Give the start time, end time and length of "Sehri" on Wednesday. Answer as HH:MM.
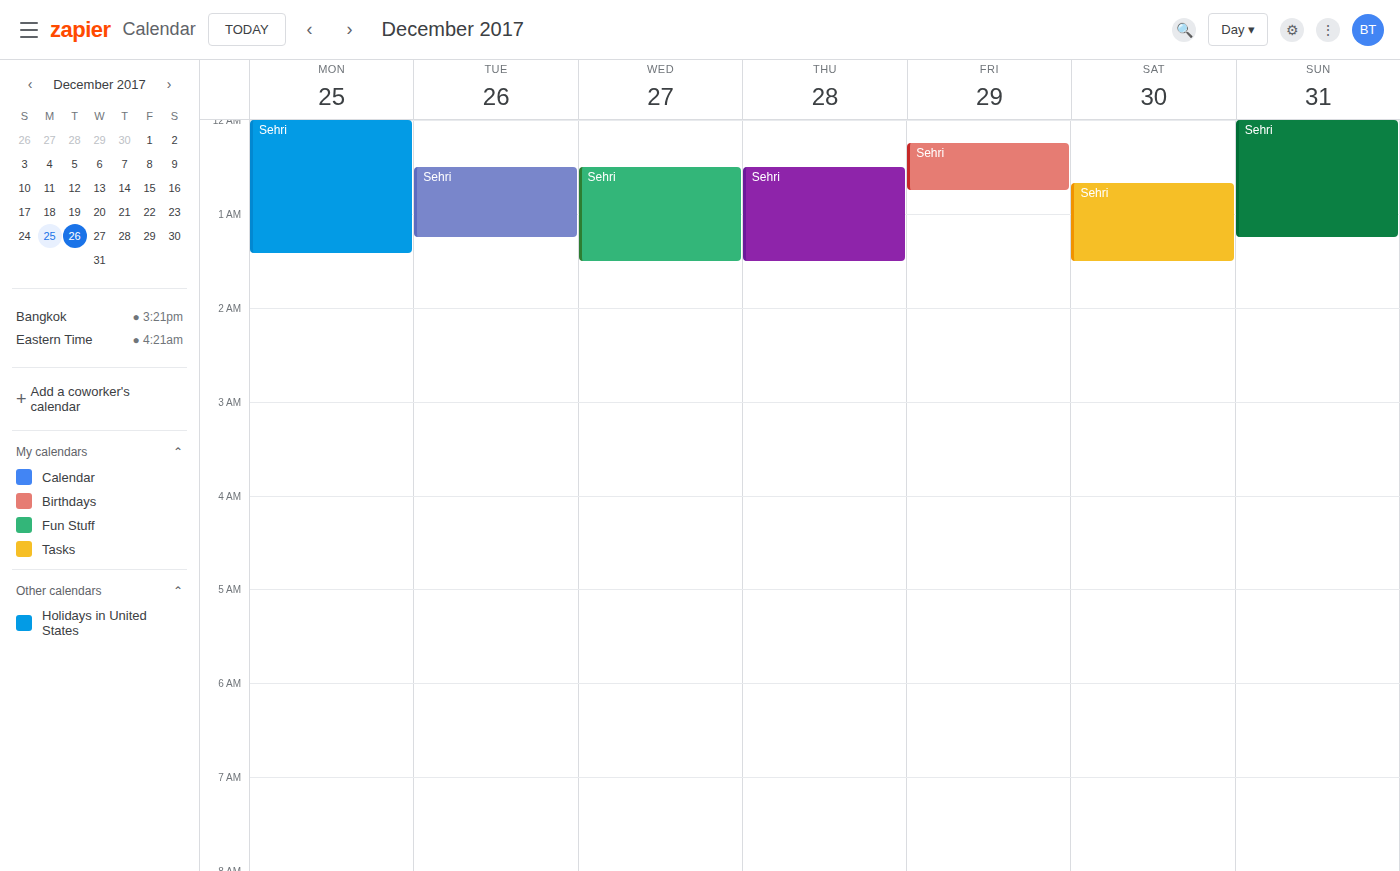
00:30 to 01:30, 1 hour